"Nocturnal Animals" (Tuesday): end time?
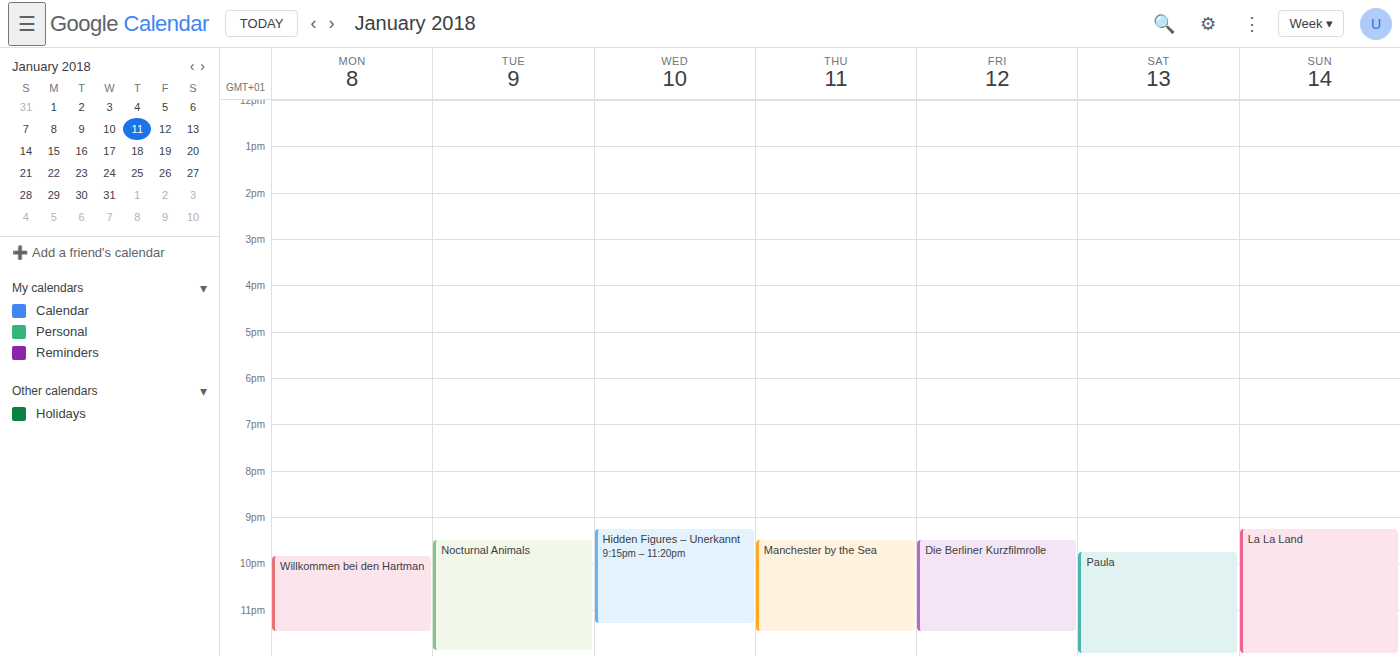
23:55